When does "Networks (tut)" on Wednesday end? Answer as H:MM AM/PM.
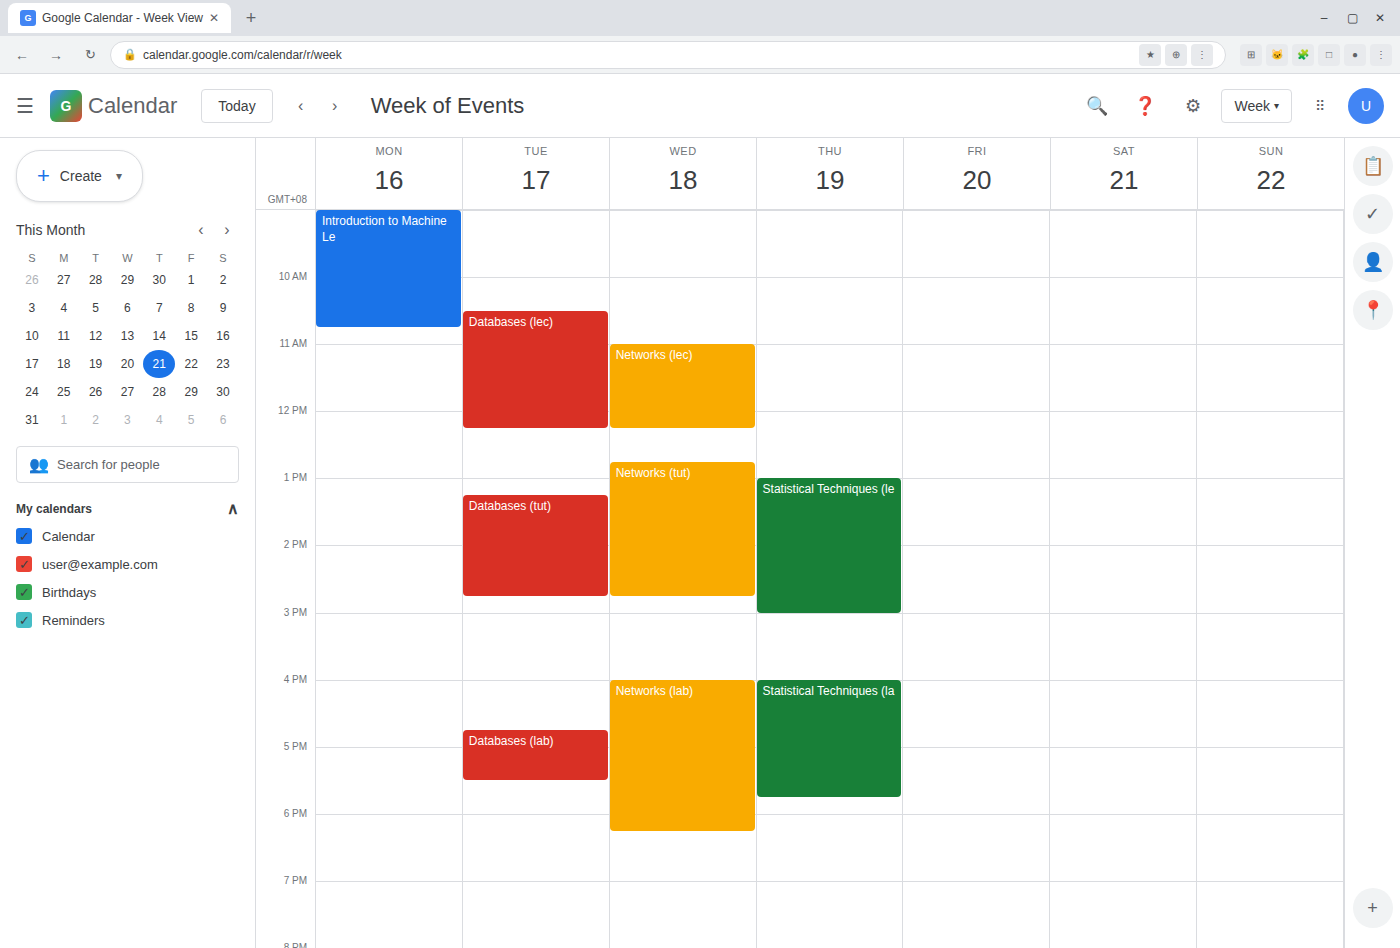
2:45 PM